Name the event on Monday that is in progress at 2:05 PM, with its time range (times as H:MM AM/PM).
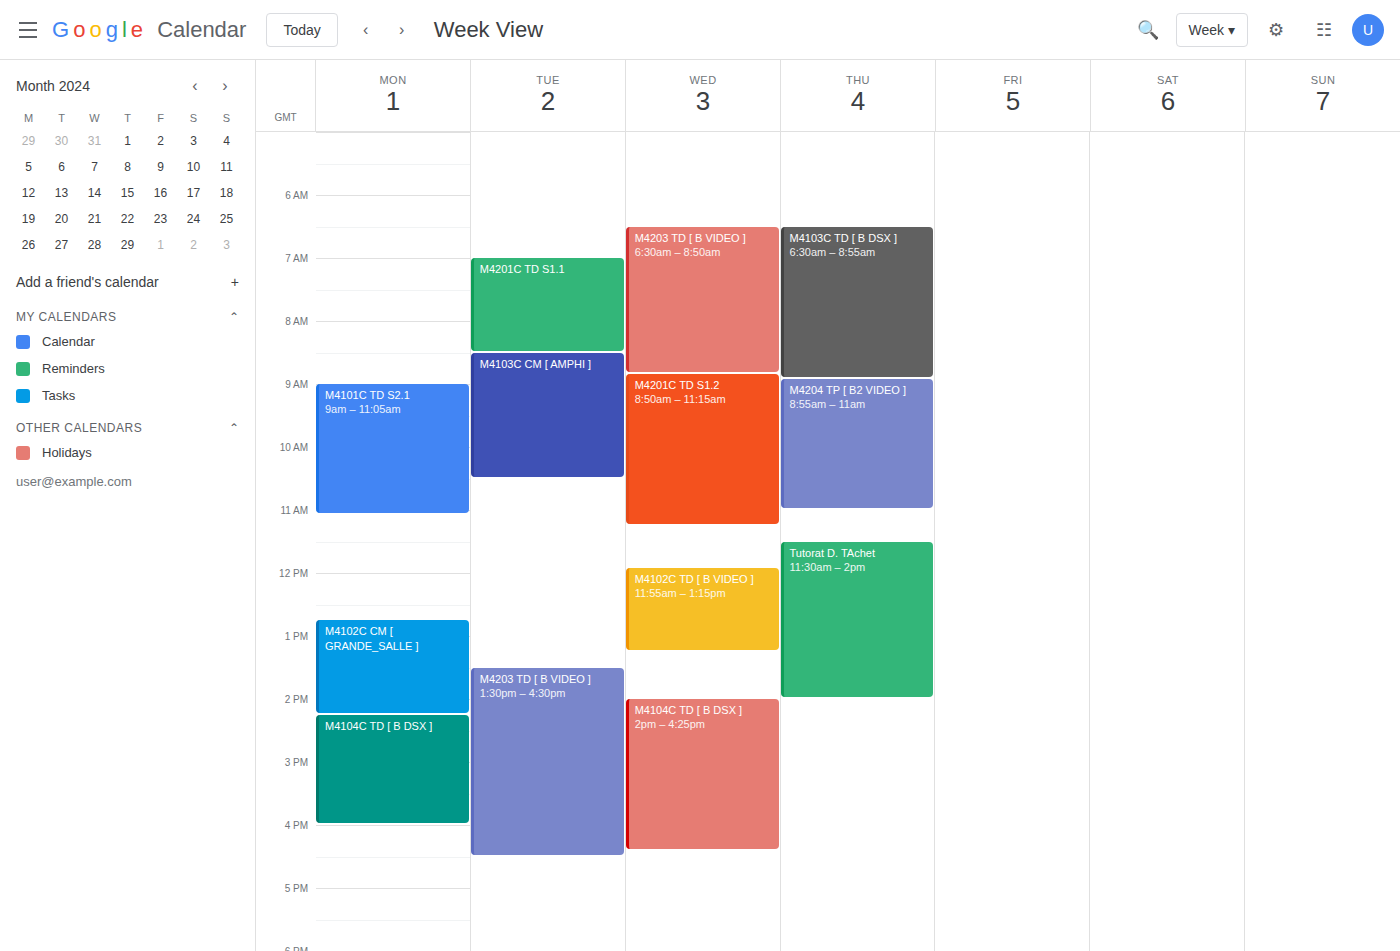
"M4102C CM [ GRANDE_SALLE ]", 12:45 PM to 2:15 PM